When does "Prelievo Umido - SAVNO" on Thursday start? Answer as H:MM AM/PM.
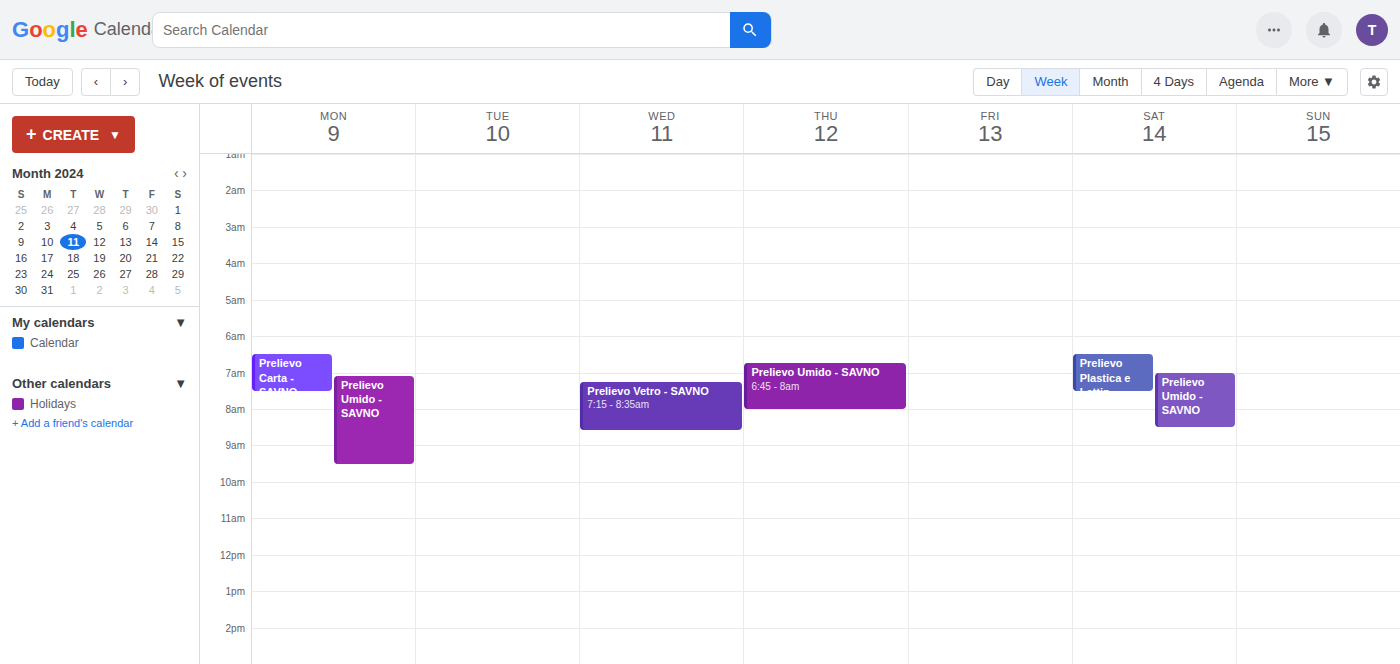
6:45 AM